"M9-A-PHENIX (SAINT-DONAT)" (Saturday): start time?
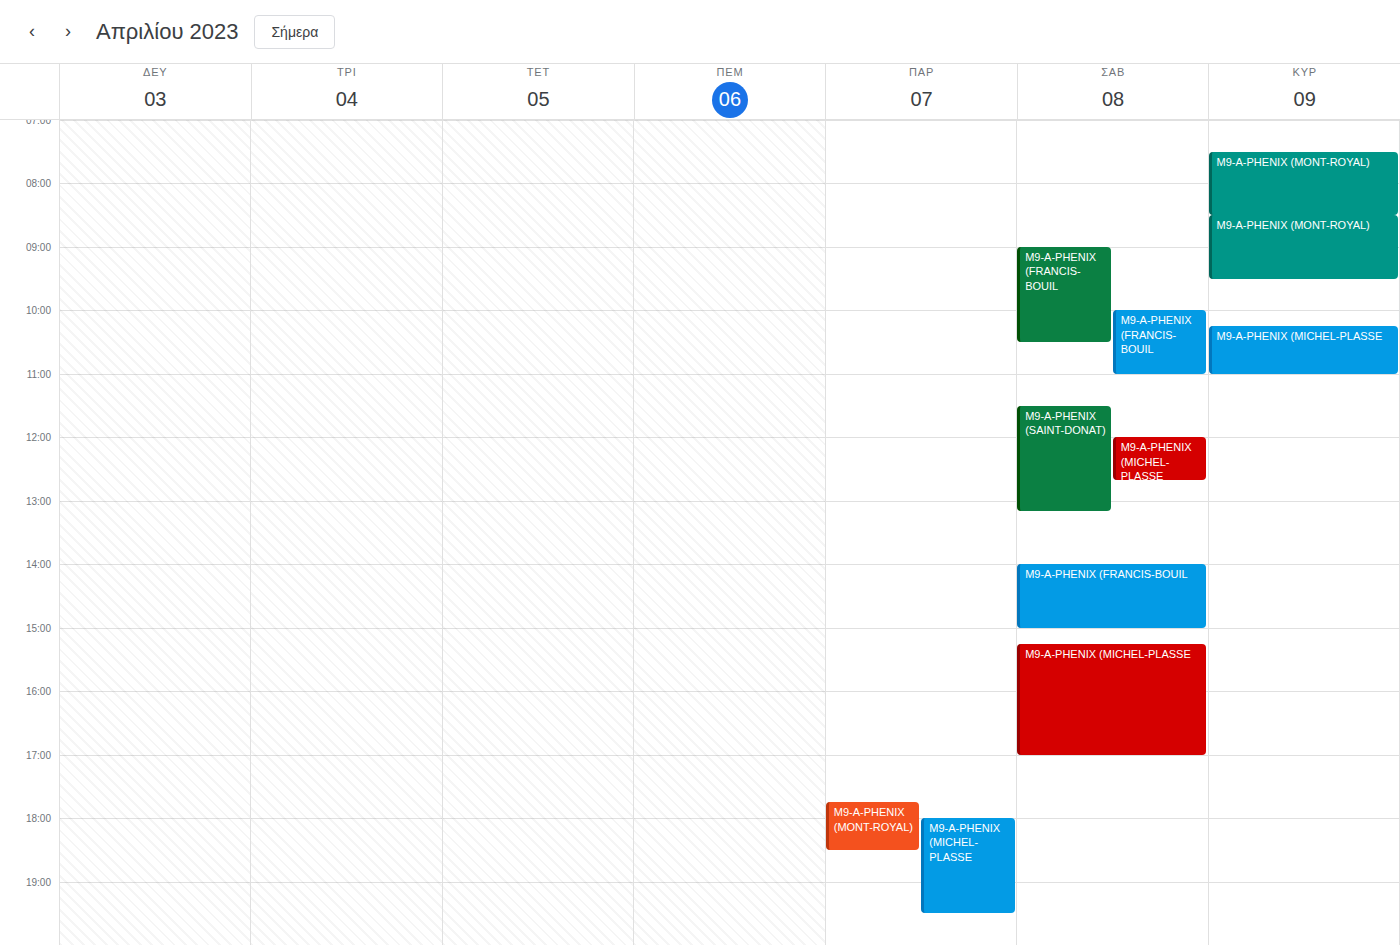
11:30